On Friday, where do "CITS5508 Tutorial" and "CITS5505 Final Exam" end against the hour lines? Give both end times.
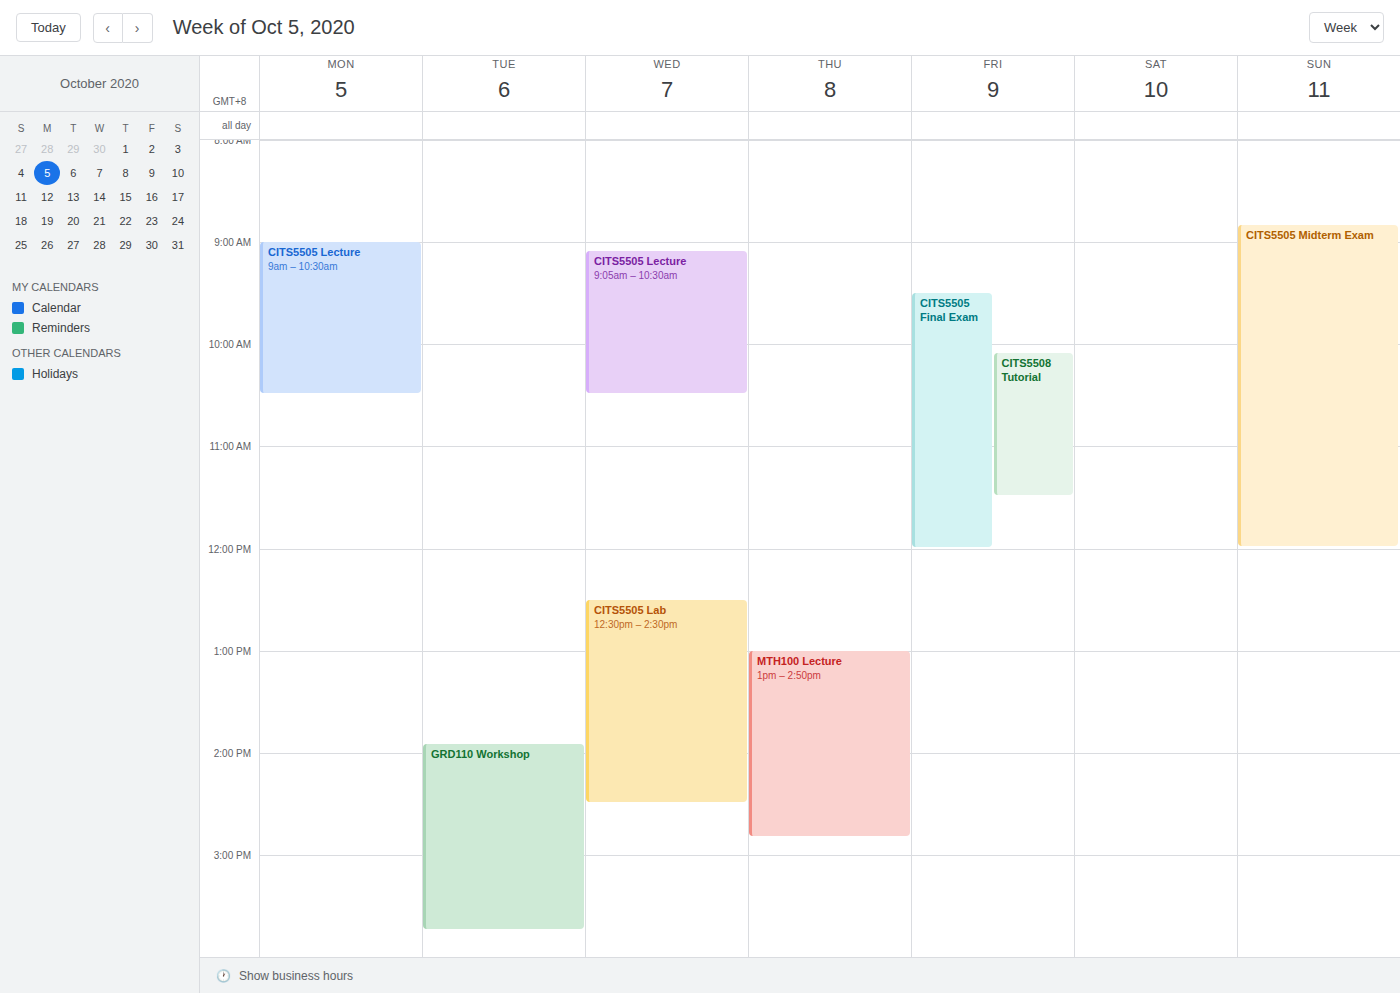
"CITS5508 Tutorial": 11:30, halfway between the 11:00 and 12:00 lines. "CITS5505 Final Exam": 12:00, exactly on the 12:00 line.